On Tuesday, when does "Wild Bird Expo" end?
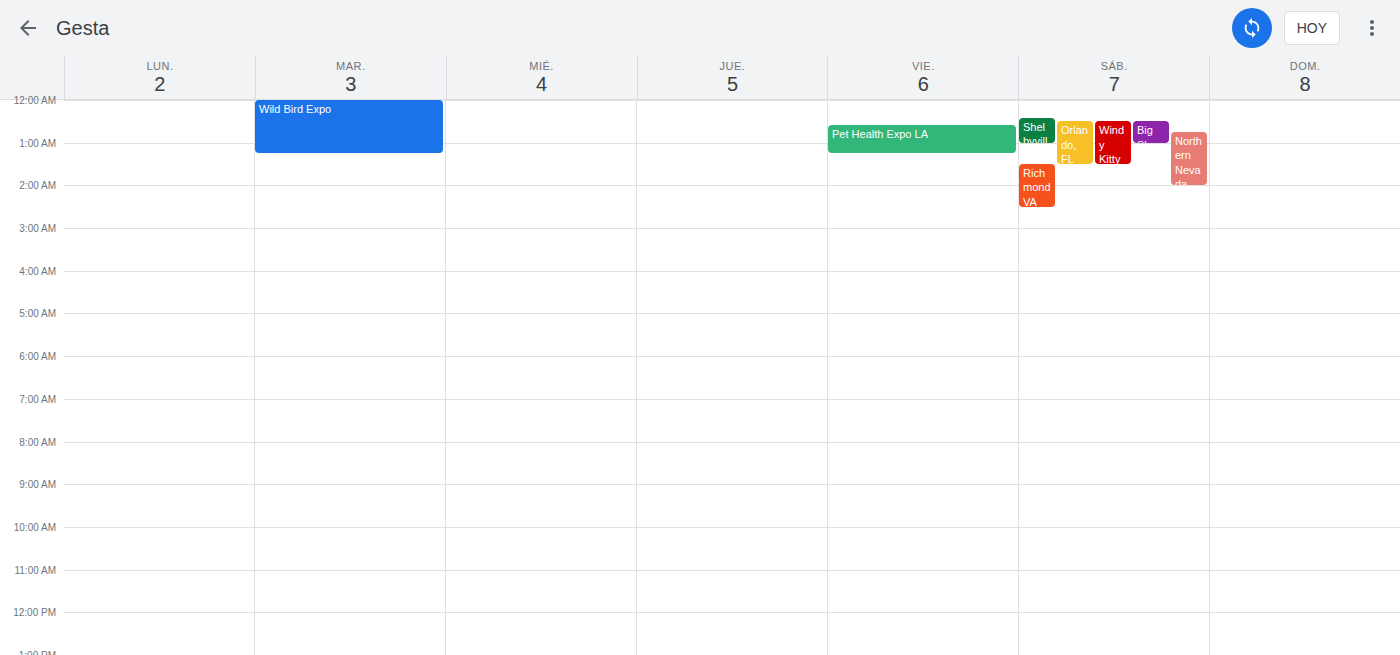
01:15